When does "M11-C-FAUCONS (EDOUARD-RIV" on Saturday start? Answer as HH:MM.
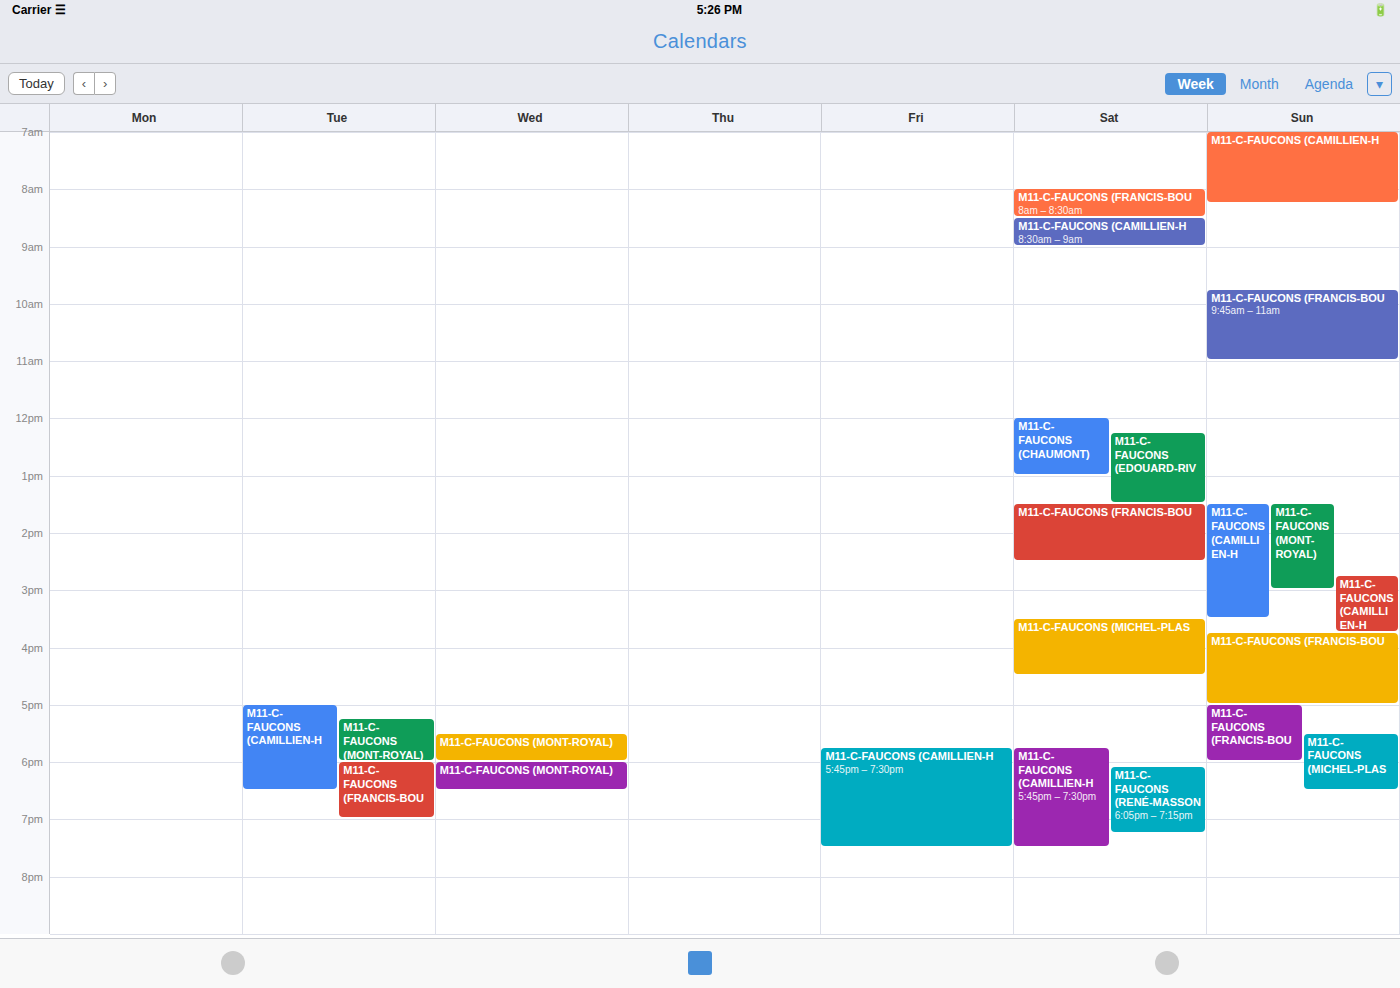
12:15